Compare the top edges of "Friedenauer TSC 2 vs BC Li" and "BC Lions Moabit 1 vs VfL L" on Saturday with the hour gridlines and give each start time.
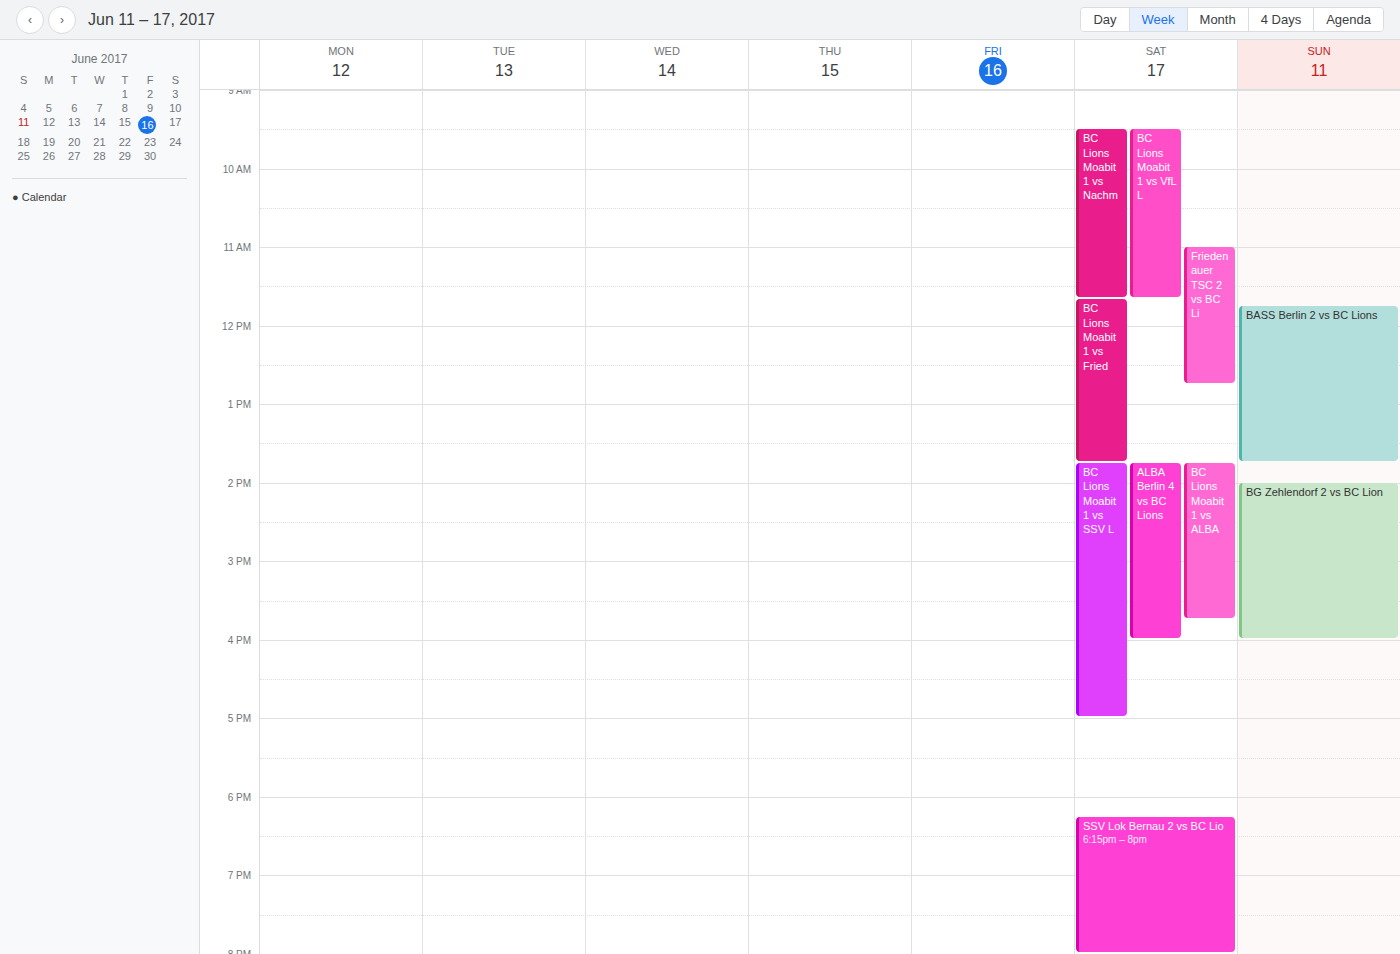
"Friedenauer TSC 2 vs BC Li": 11:00 AM, exactly on the 11 AM line. "BC Lions Moabit 1 vs VfL L": 9:30 AM, halfway between the 9 AM and 10 AM lines.